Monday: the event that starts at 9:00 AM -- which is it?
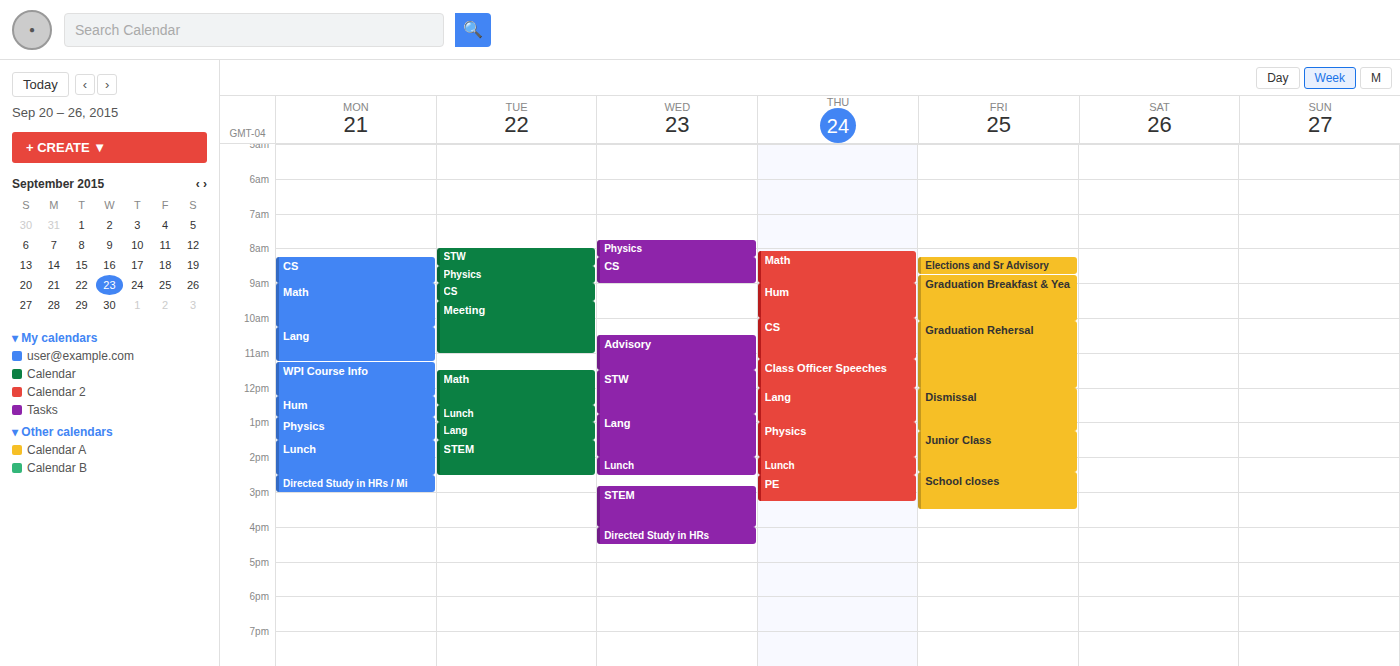
"Math"